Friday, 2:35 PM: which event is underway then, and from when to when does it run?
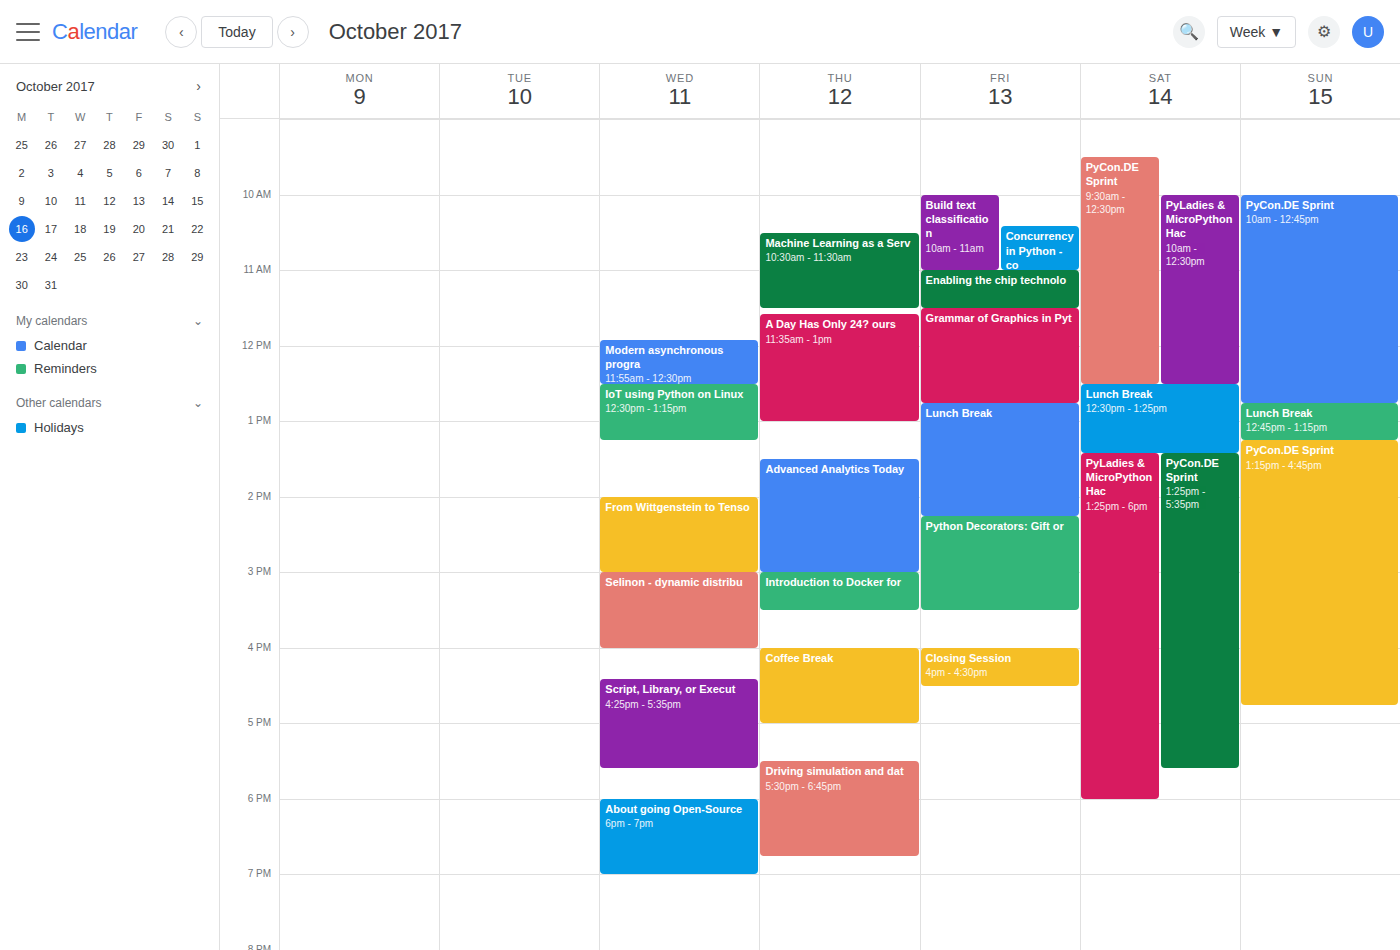
"Python Decorators: Gift or", 2:15 PM to 3:30 PM